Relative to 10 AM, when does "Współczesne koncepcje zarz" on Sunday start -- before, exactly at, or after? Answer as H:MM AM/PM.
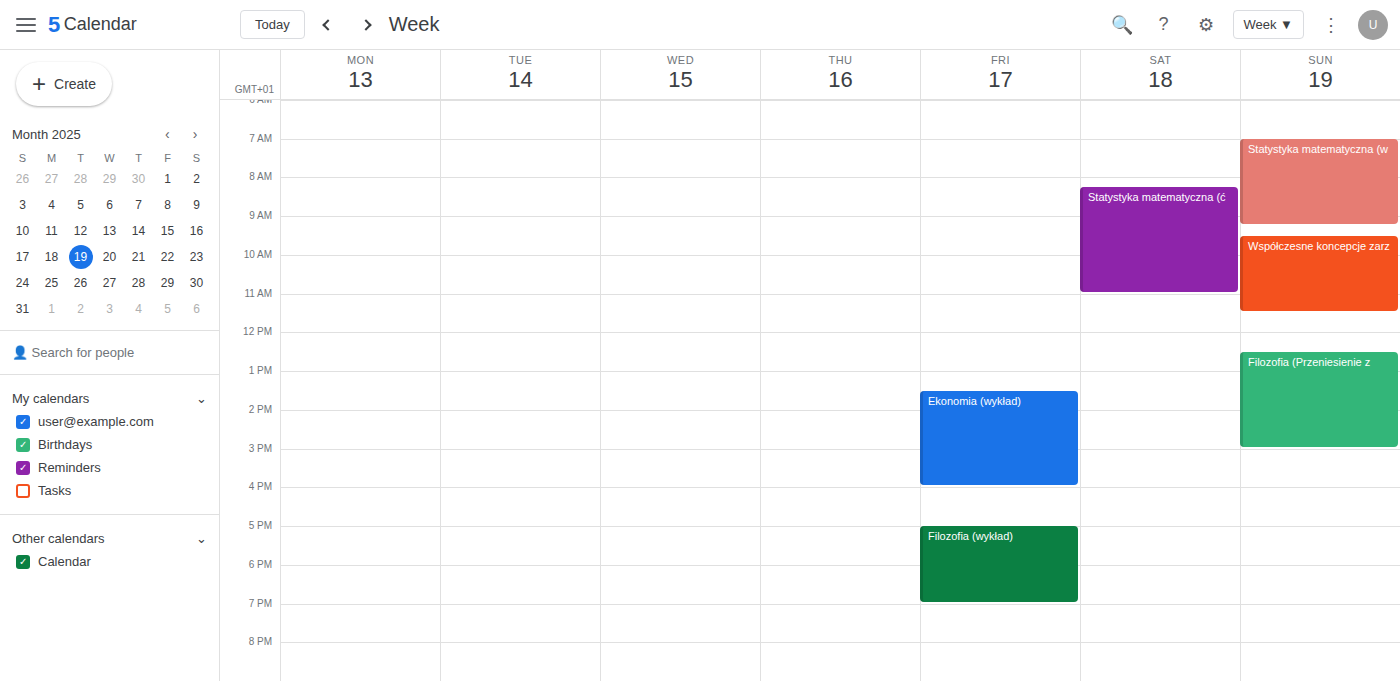
9:30 AM -- before 10 AM, 30 minutes above the 10 AM line.